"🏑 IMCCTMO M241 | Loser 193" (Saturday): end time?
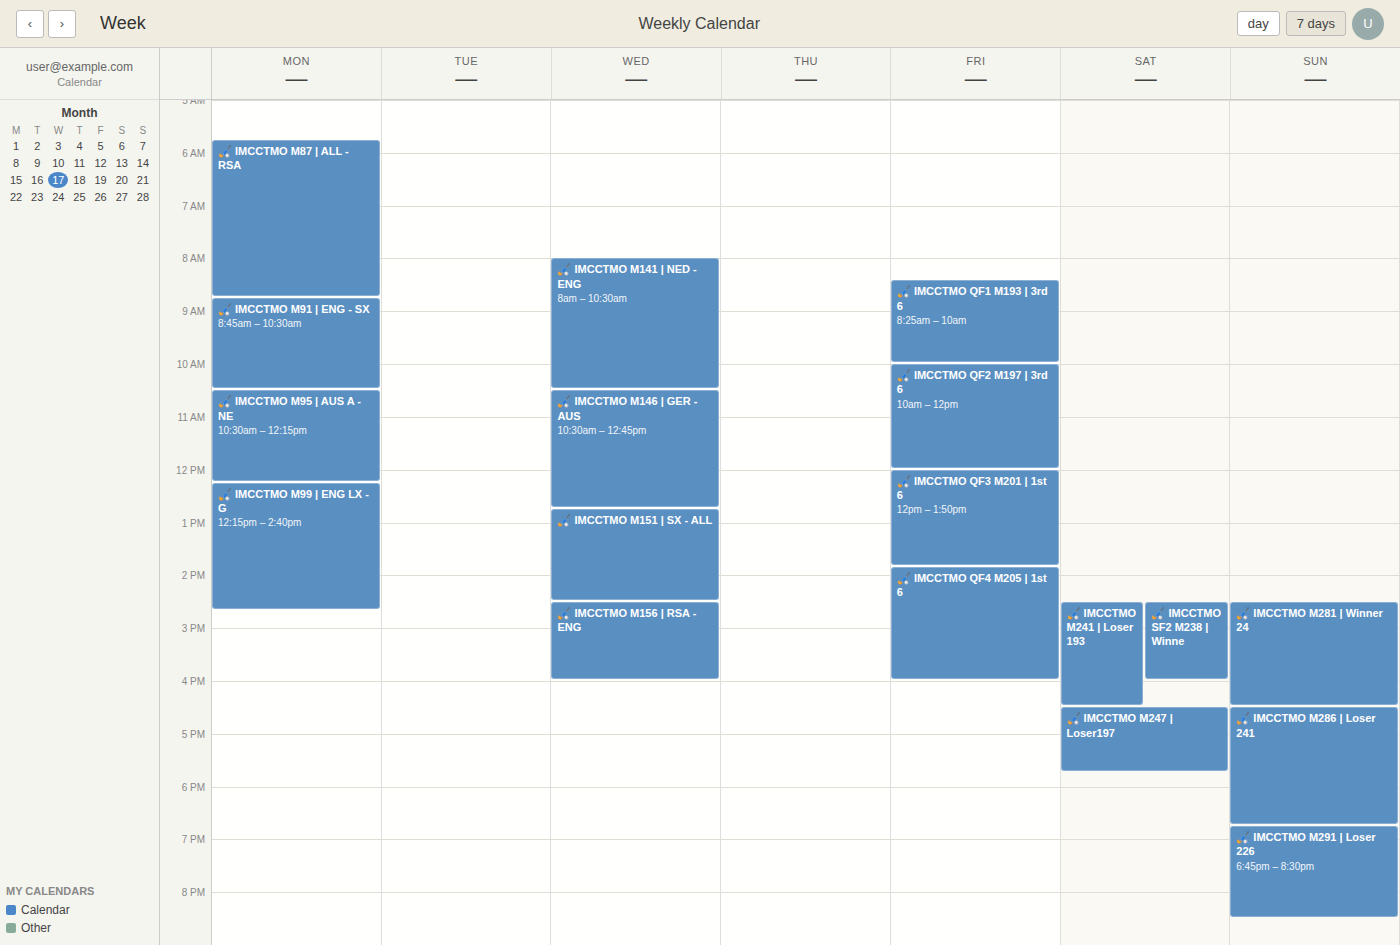
4:30 PM